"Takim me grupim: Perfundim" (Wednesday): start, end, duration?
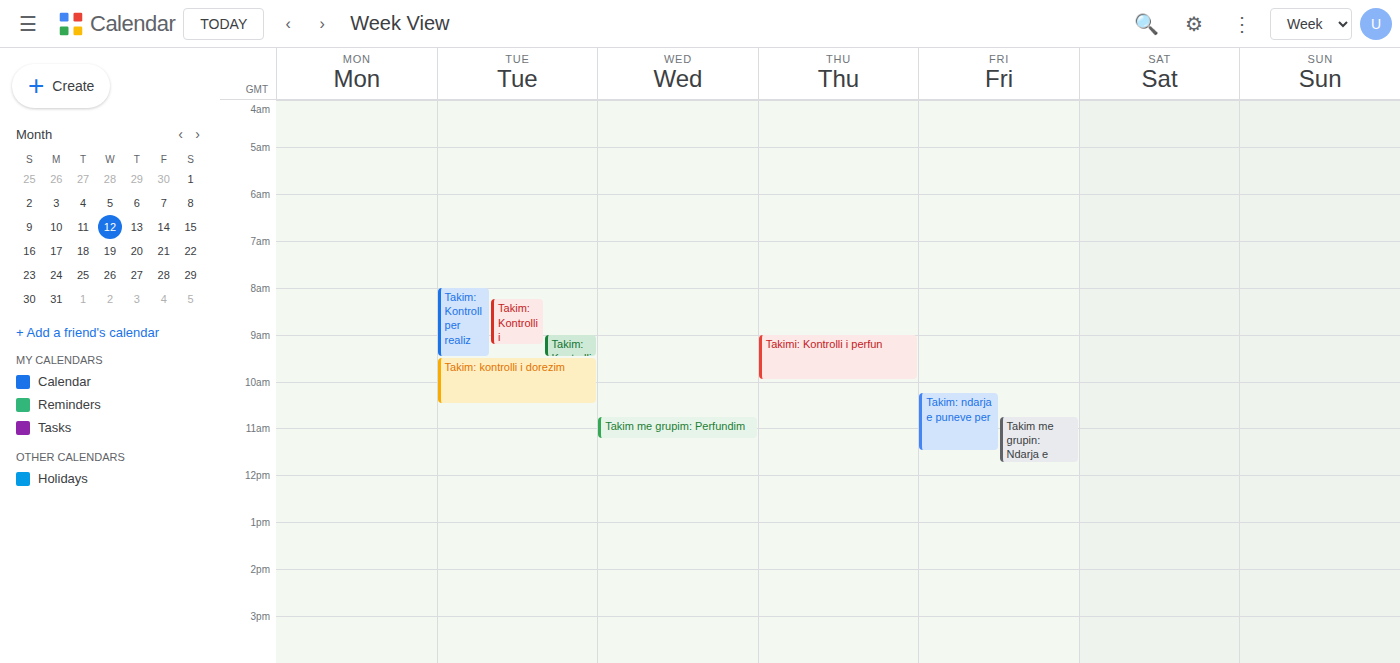
10:45 AM to 11:15 AM, 30 minutes